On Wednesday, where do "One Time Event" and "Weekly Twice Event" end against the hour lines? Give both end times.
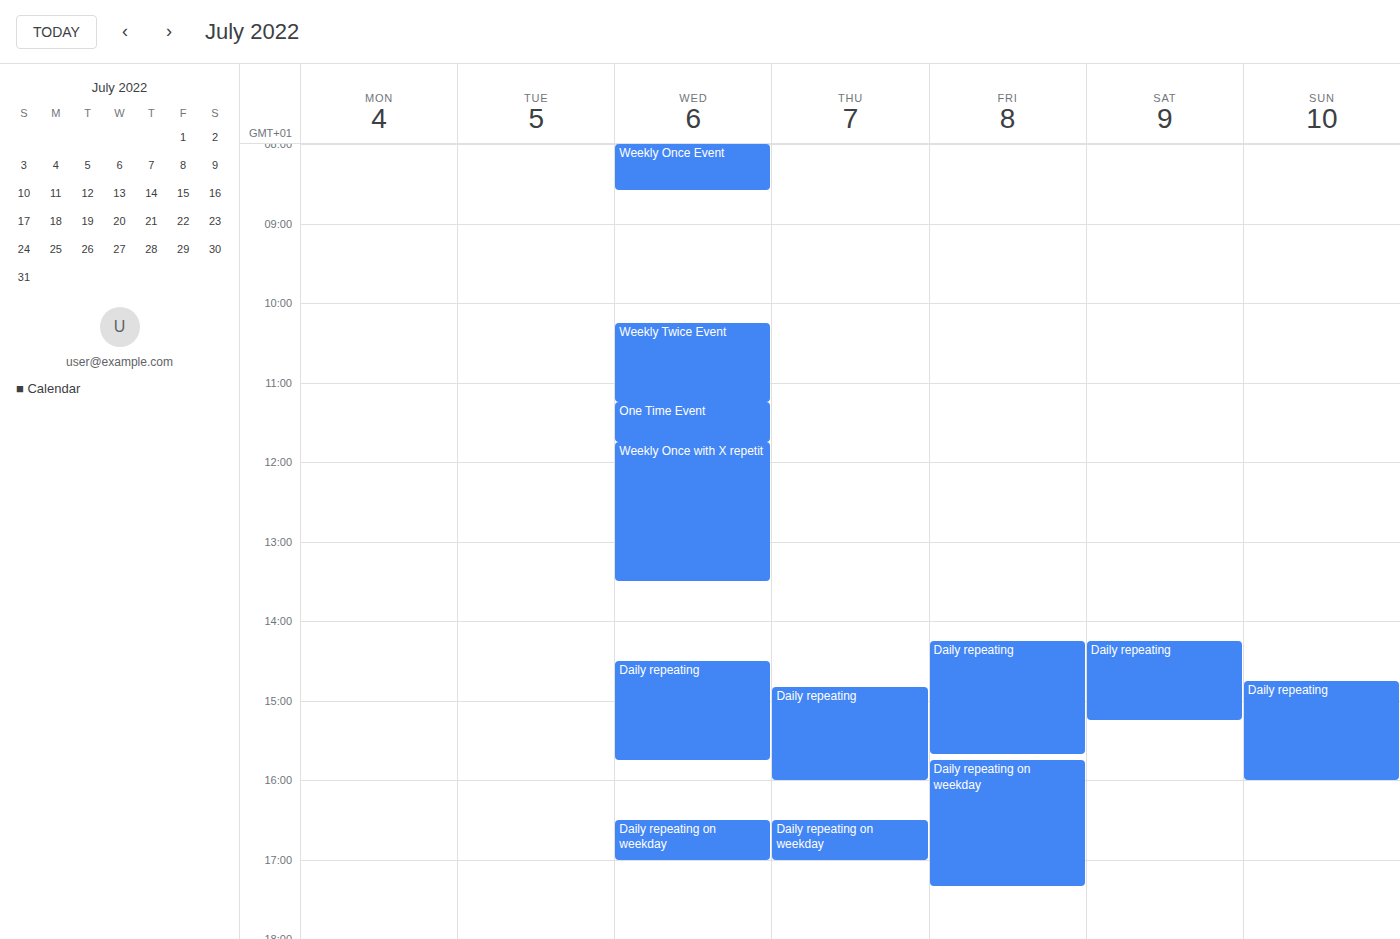
"One Time Event": 11:45 AM, neither: three quarters of the way from the 11 AM line to the 12 PM line. "Weekly Twice Event": 11:15 AM, neither: a quarter of the way from the 11 AM line to the 12 PM line.